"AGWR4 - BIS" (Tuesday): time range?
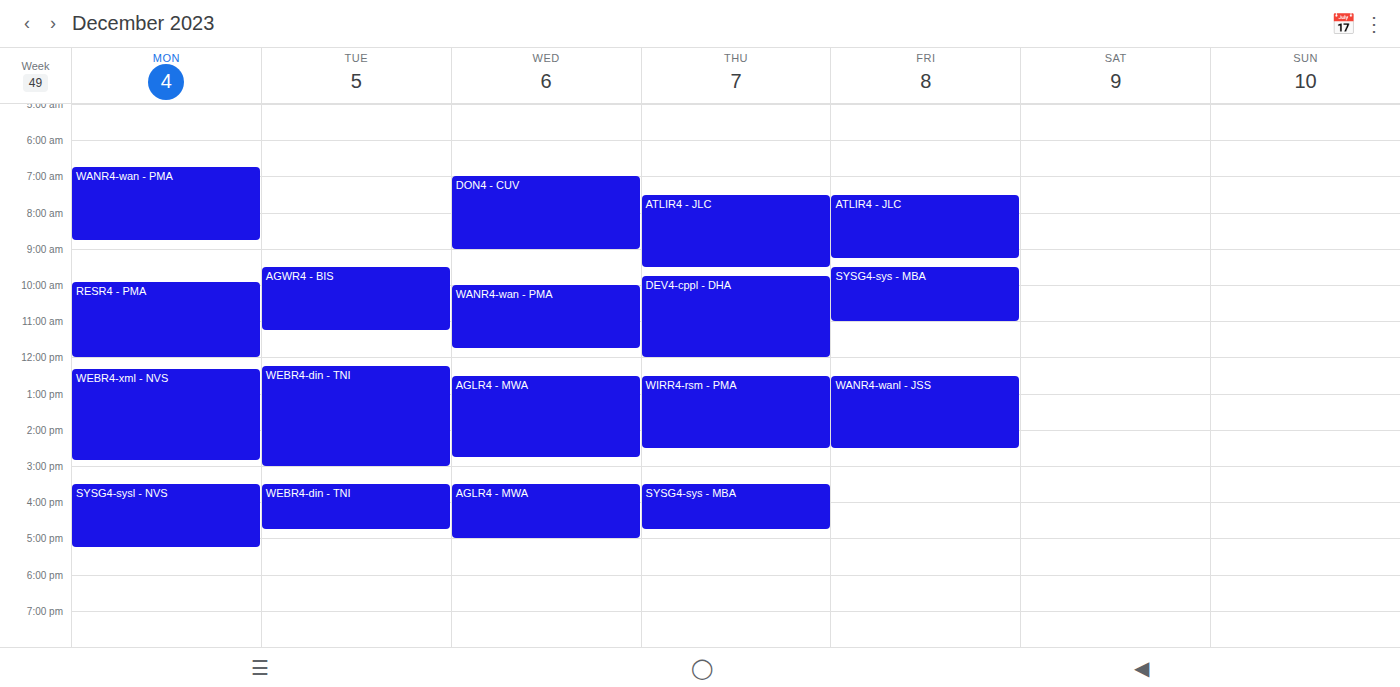
9:30 AM to 11:15 AM